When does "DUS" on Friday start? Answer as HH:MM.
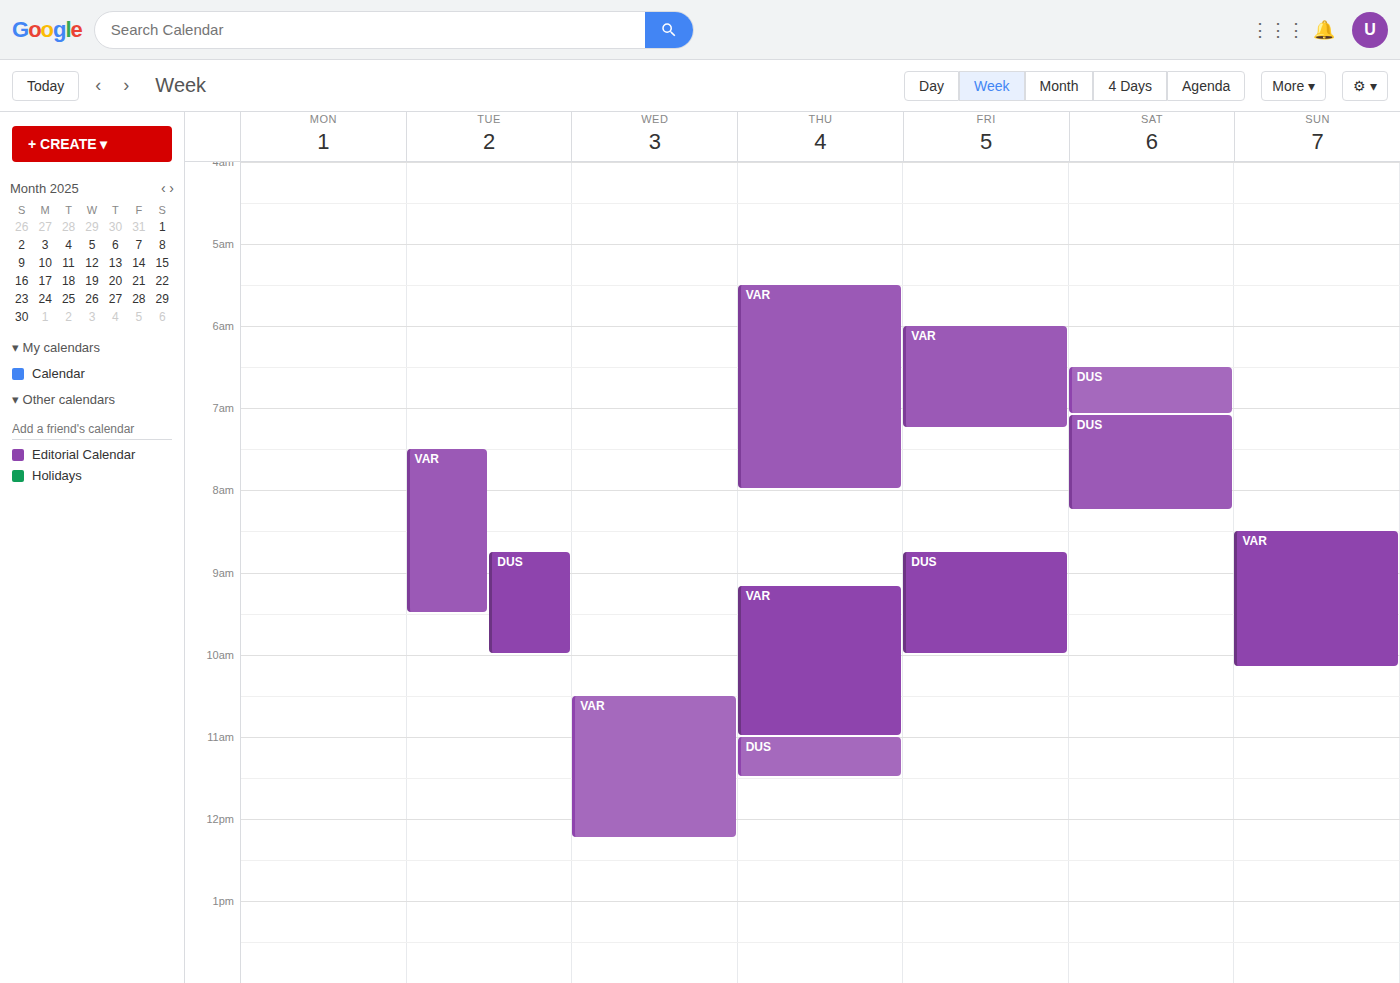
08:45